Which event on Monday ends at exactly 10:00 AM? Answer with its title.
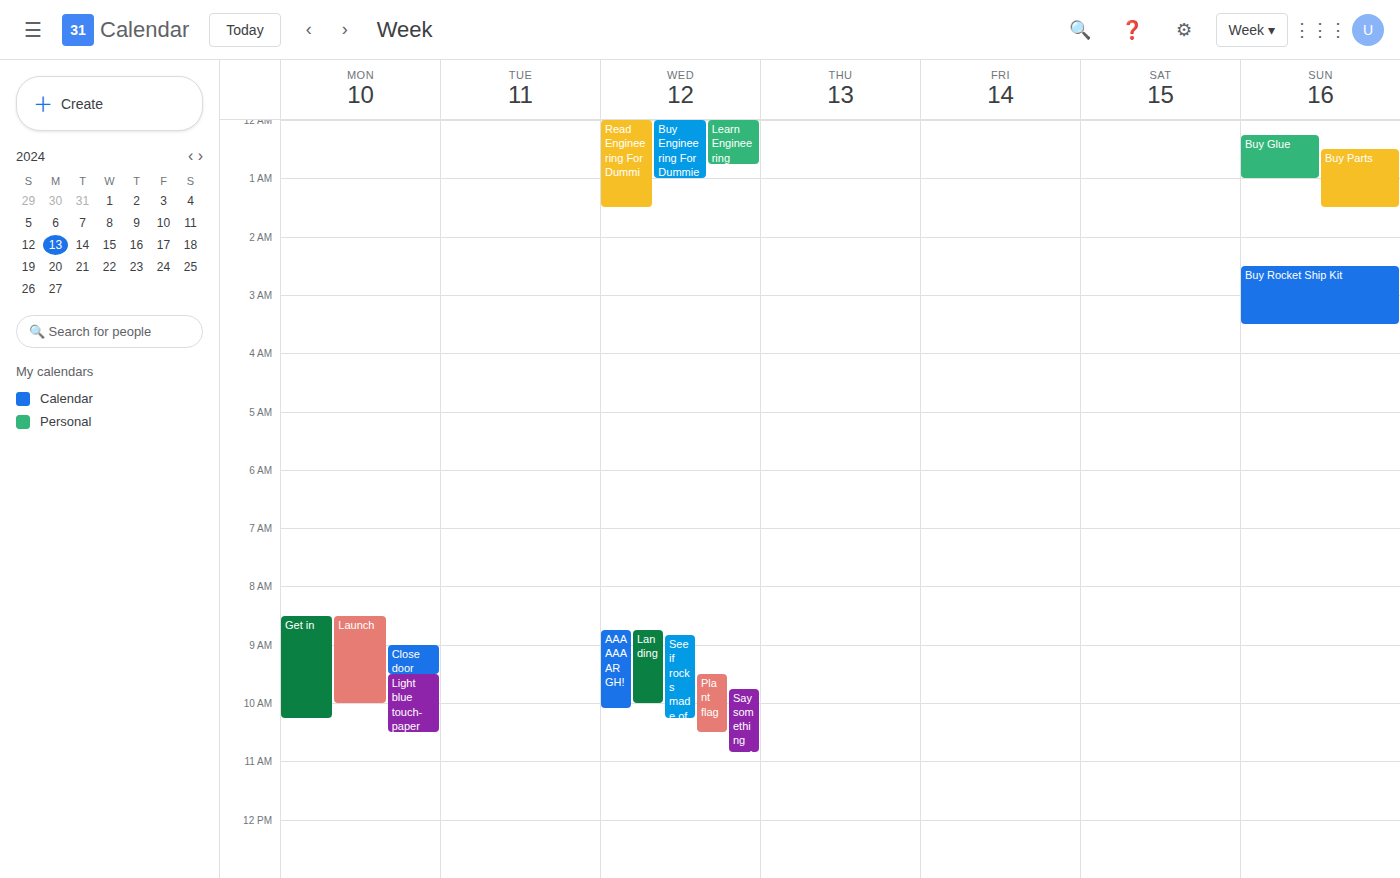
"Launch"